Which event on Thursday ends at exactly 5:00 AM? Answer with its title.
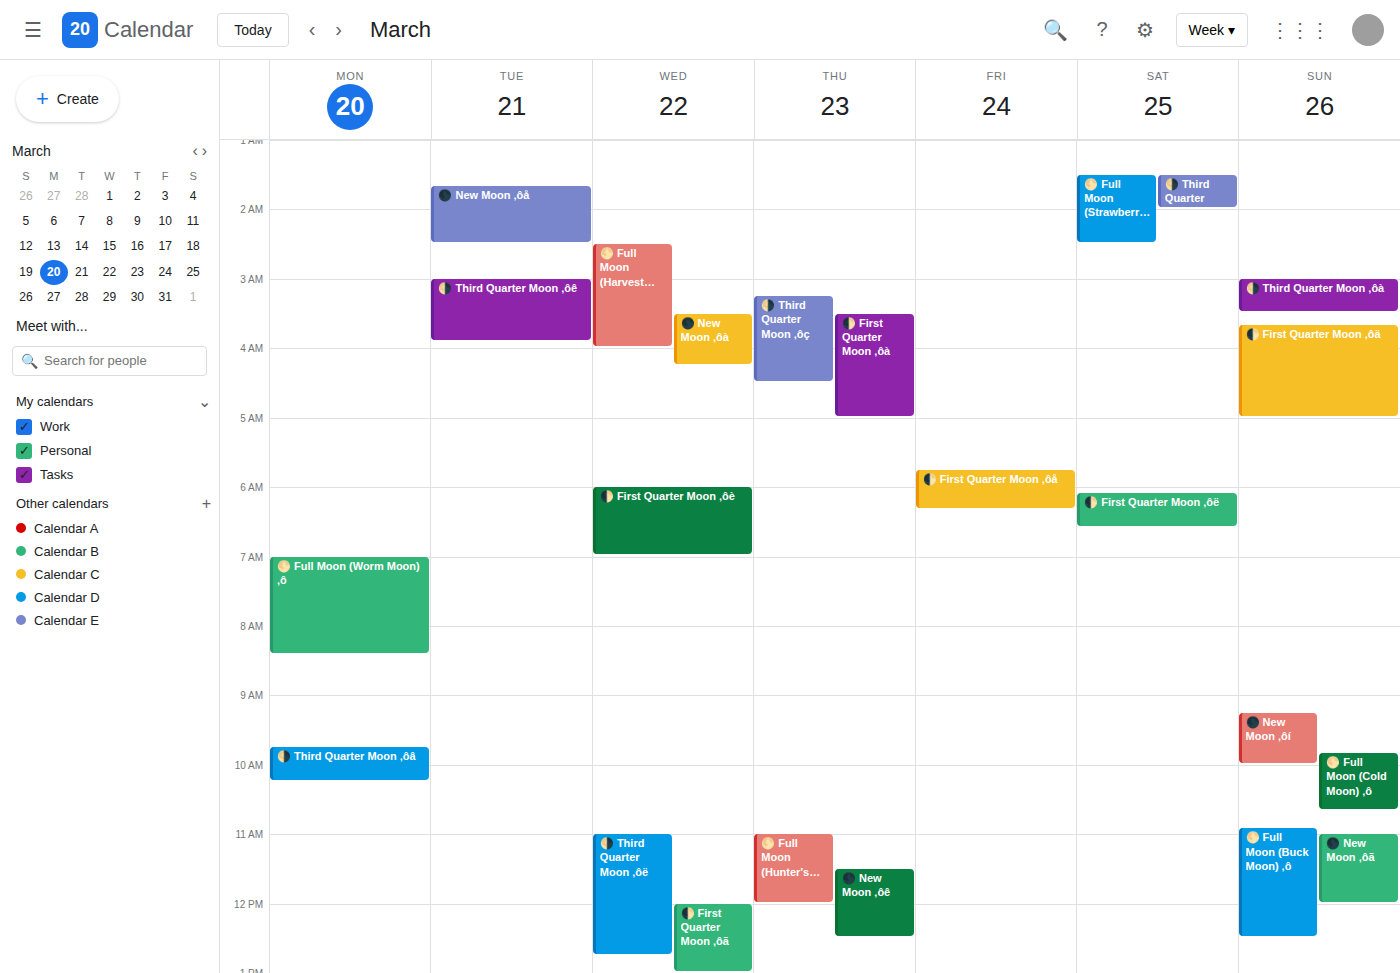
"🌓 First Quarter Moon ‚ôà"